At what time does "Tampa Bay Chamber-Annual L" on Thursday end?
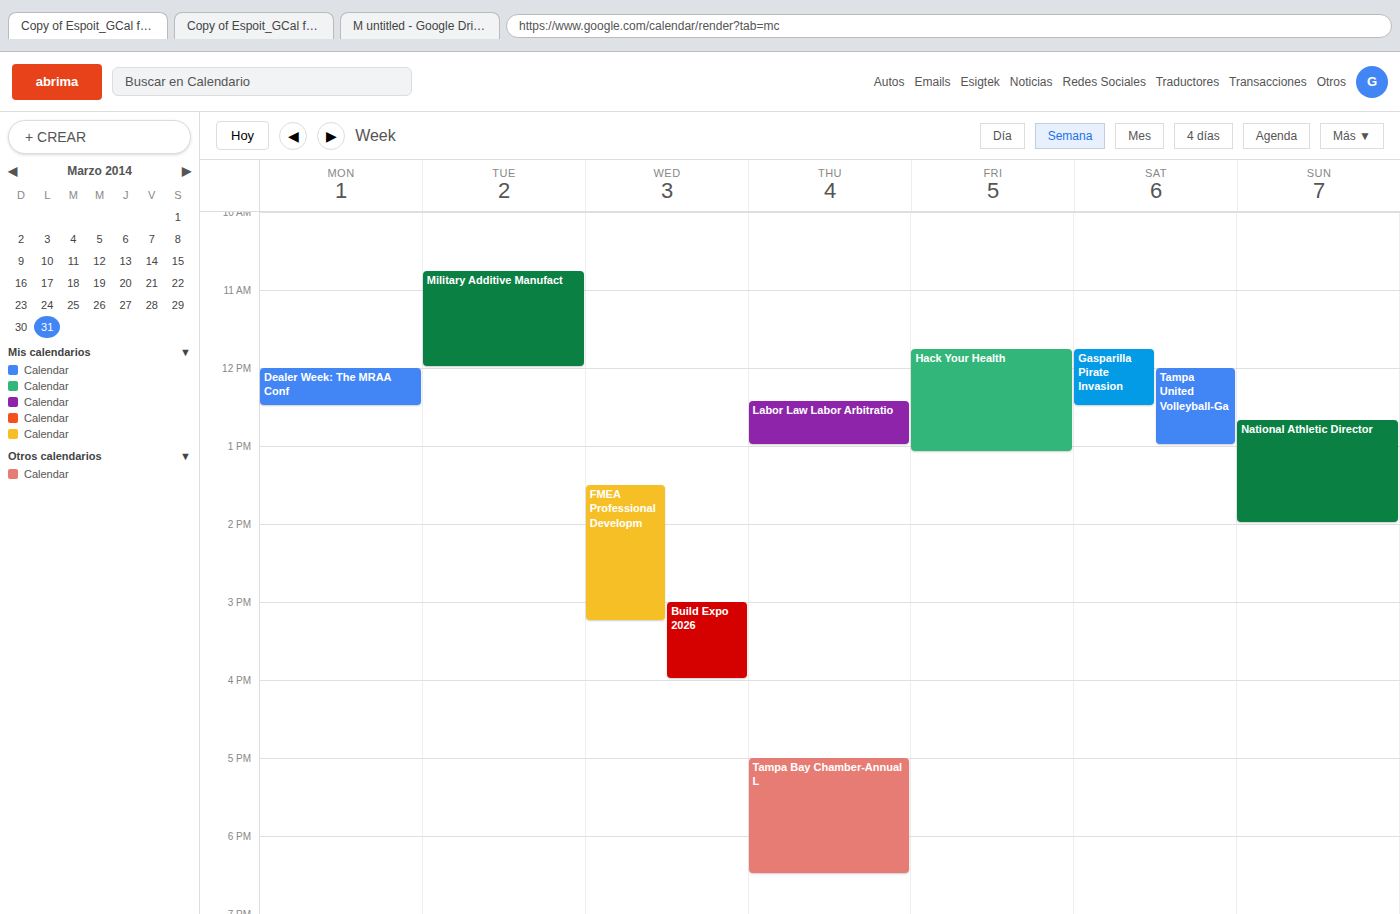
18:30